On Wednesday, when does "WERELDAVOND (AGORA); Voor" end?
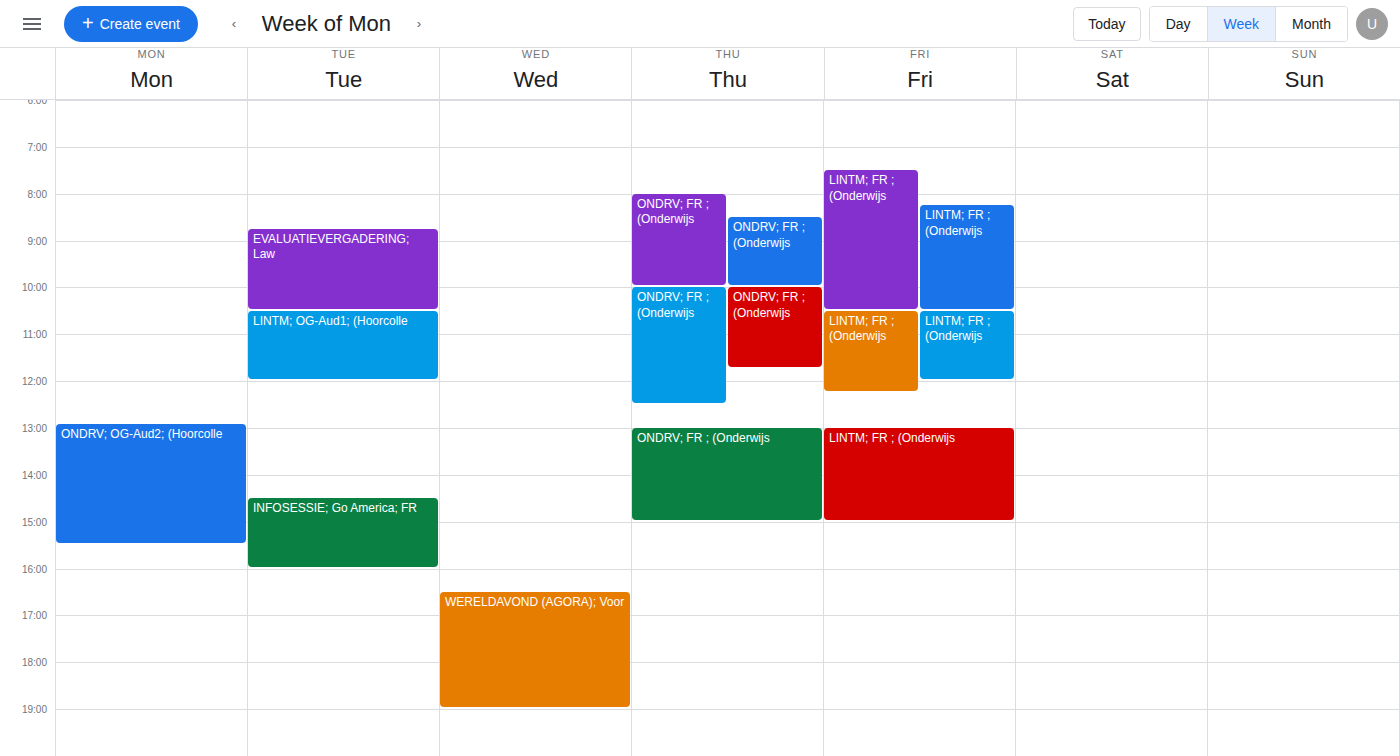
7:00 PM